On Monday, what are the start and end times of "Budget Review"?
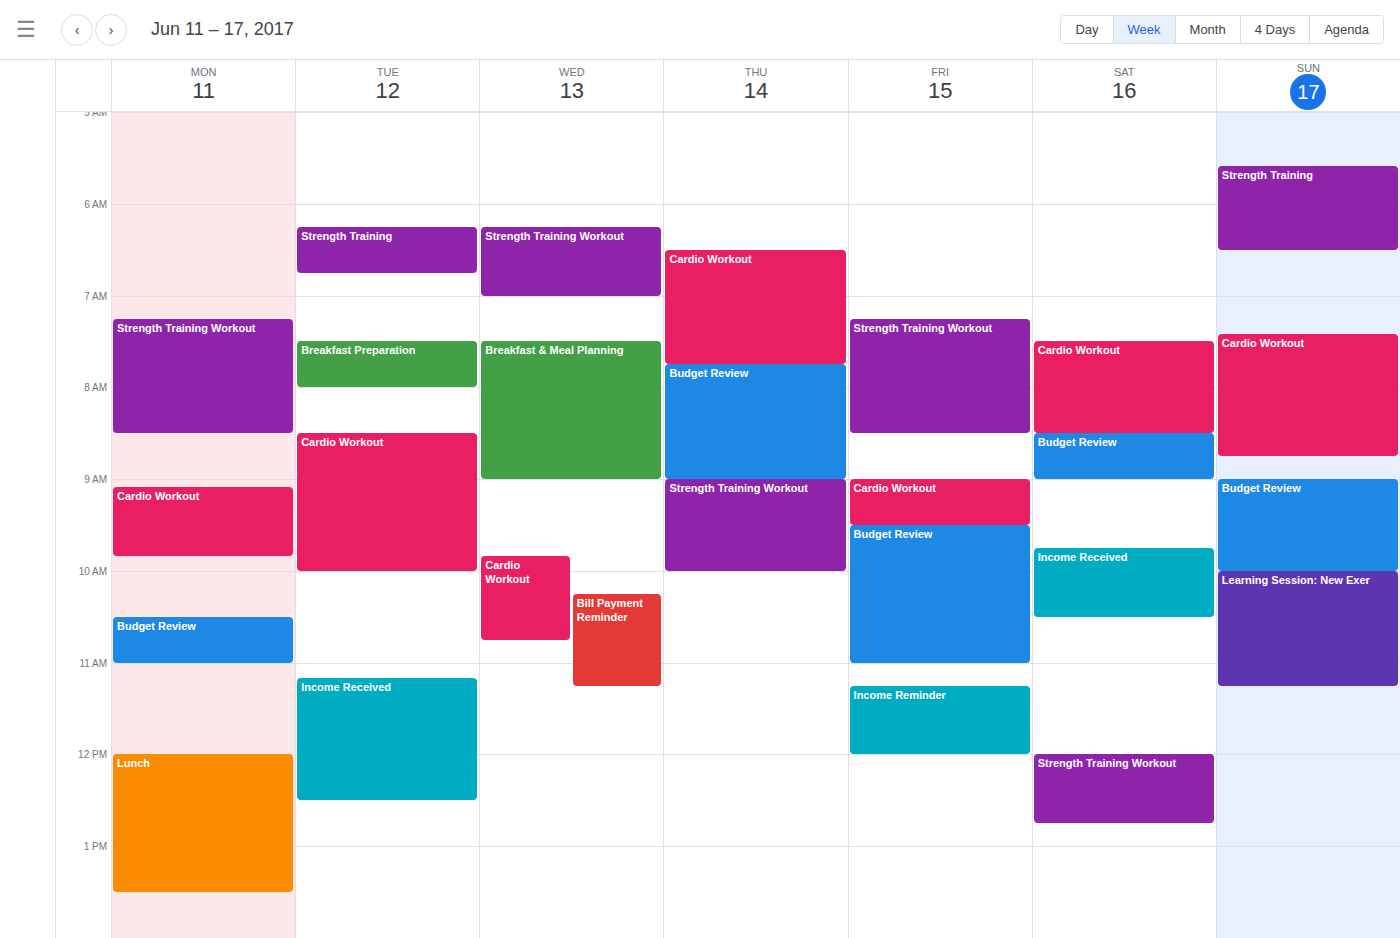
10:30 to 11:00